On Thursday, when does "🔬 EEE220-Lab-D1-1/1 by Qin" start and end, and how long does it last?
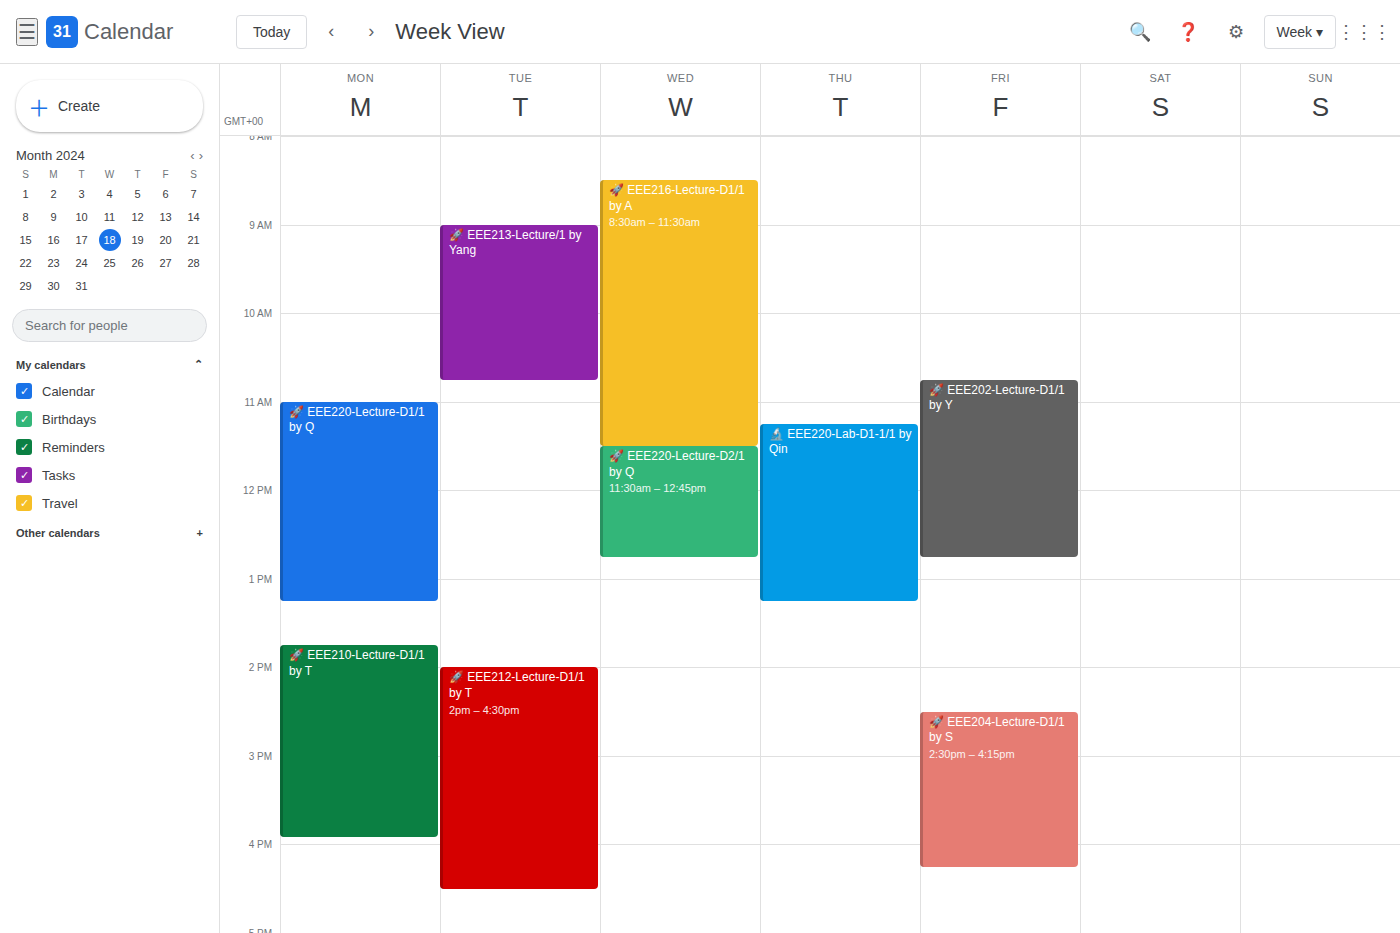
11:15 AM to 1:15 PM, 2 hours